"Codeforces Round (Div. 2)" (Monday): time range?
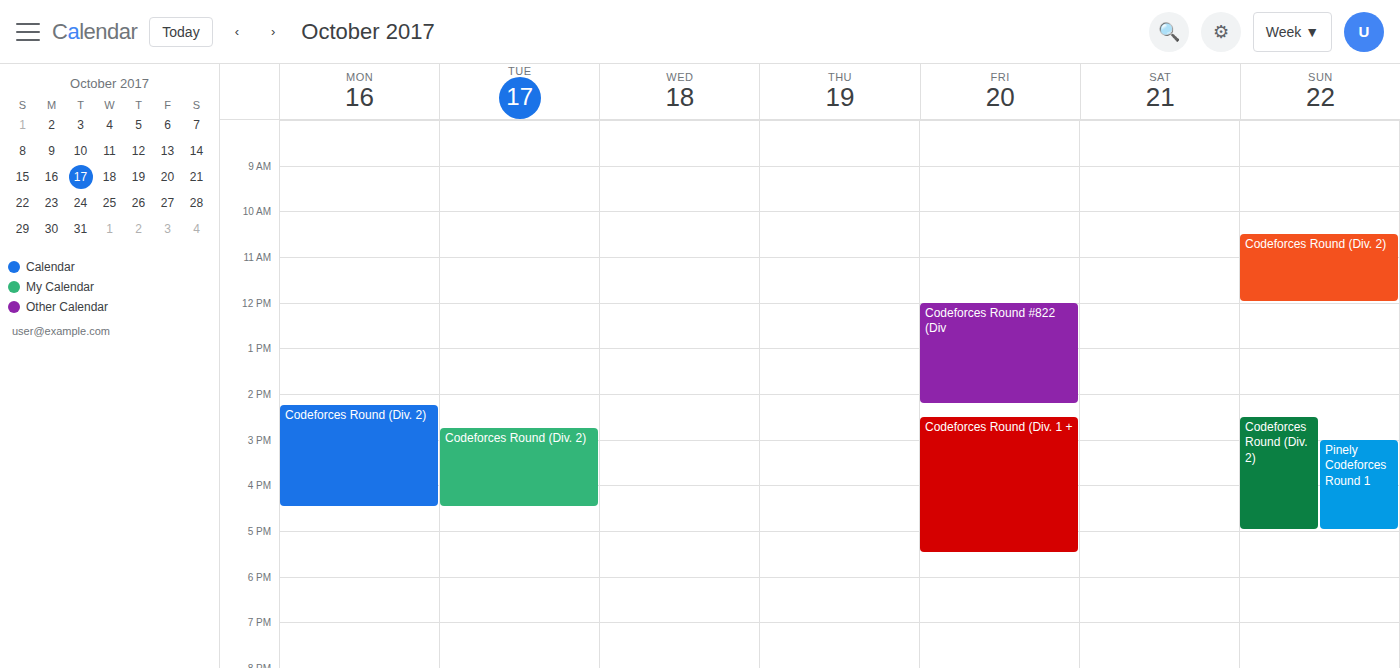
2:15 PM to 4:30 PM